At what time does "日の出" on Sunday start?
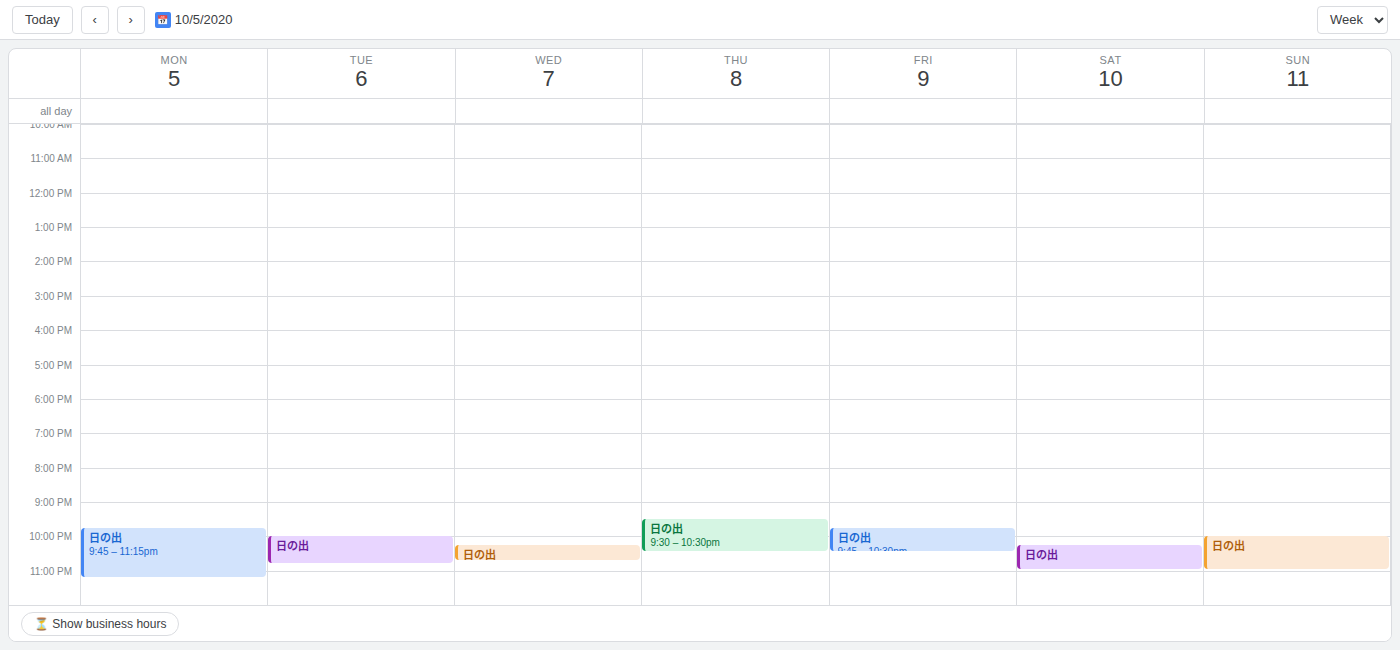
10:00 PM